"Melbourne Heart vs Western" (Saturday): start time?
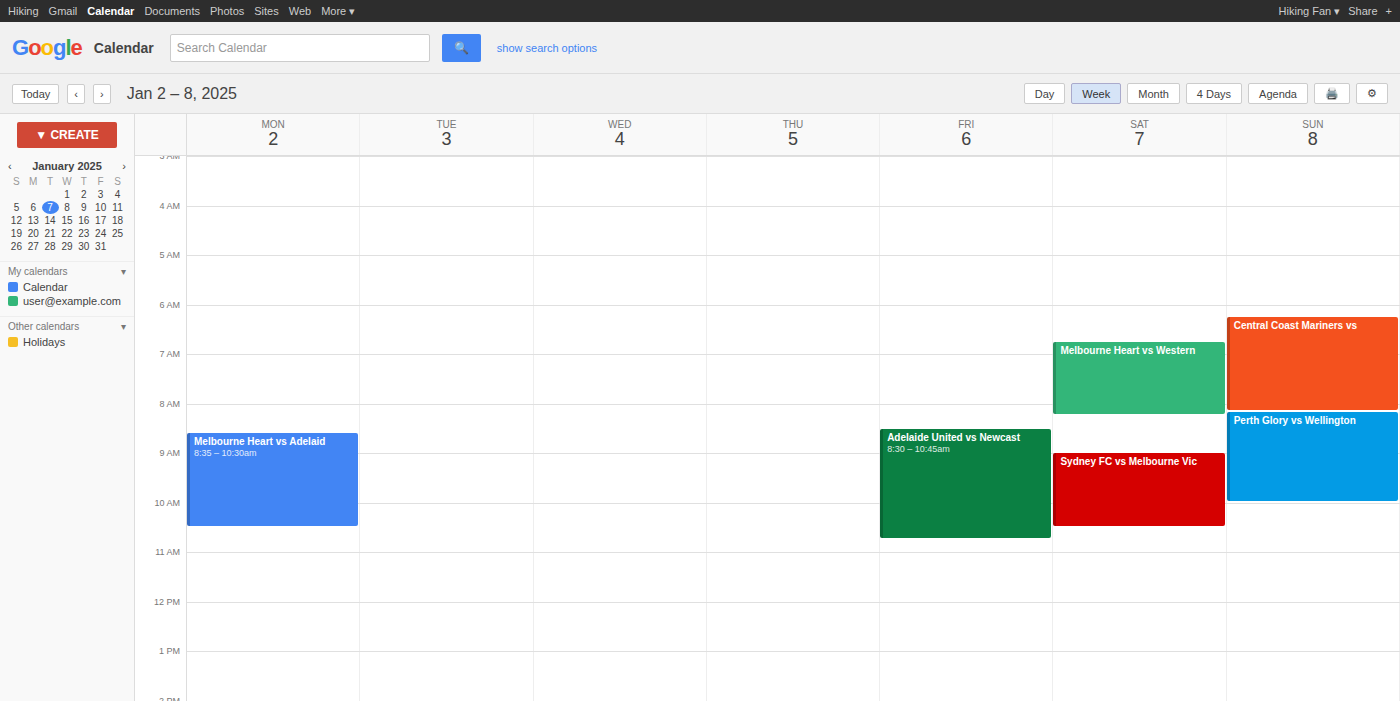
6:45 AM